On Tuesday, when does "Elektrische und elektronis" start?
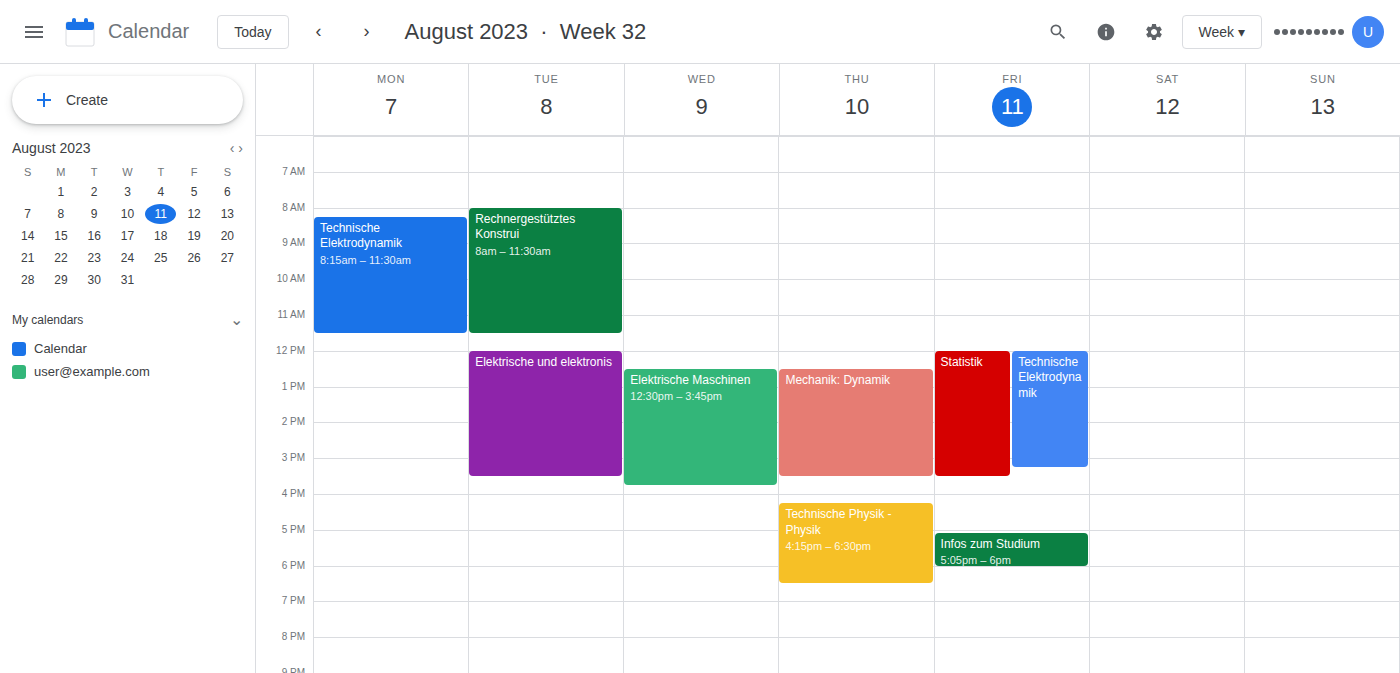
12:00 PM